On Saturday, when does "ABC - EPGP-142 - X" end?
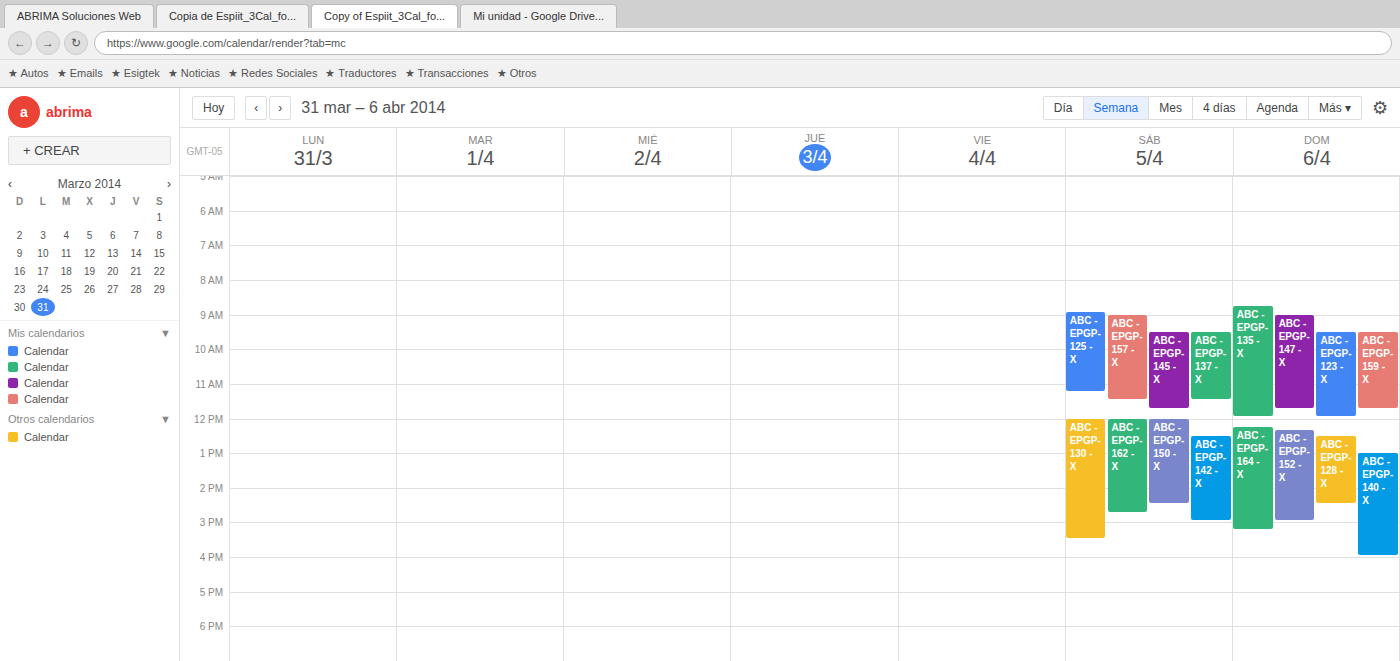
3:00 PM